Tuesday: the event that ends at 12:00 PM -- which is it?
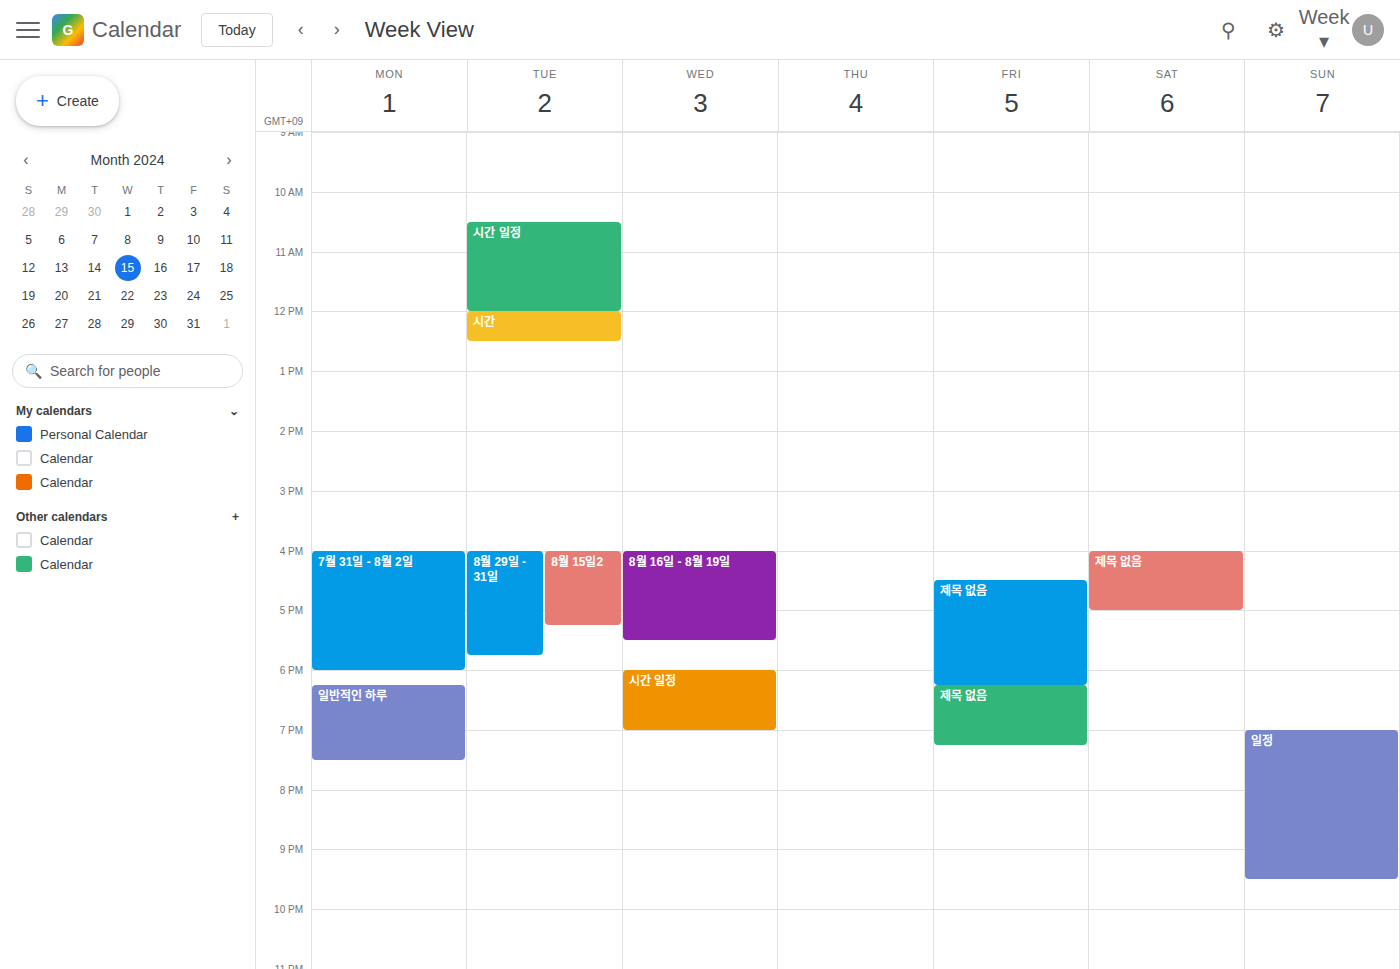
"시간 일정"